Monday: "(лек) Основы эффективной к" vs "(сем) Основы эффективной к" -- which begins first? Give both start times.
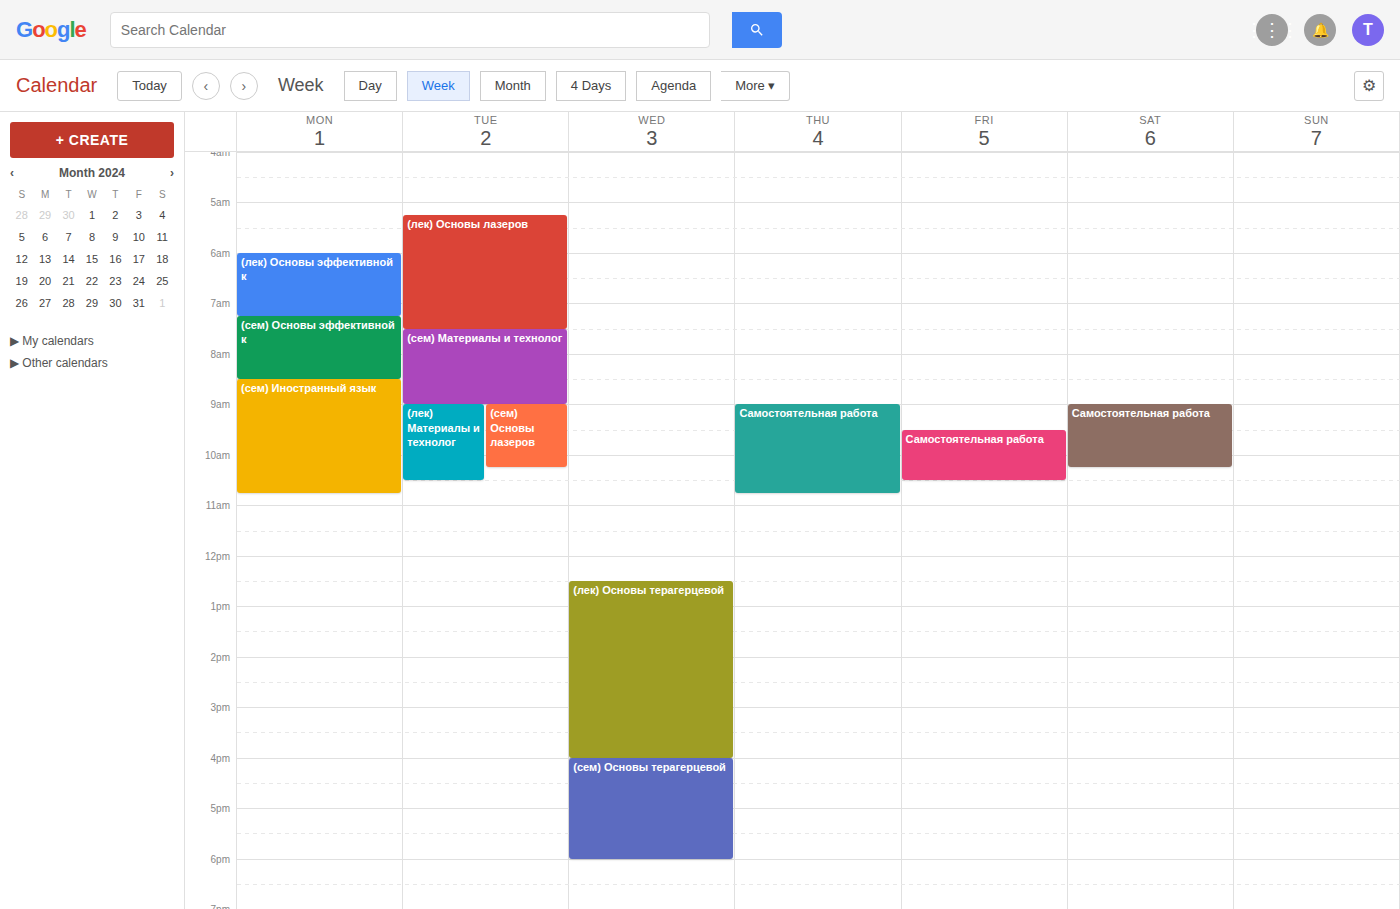
"(лек) Основы эффективной к" 6:00 AM; "(сем) Основы эффективной к" 7:15 AM.